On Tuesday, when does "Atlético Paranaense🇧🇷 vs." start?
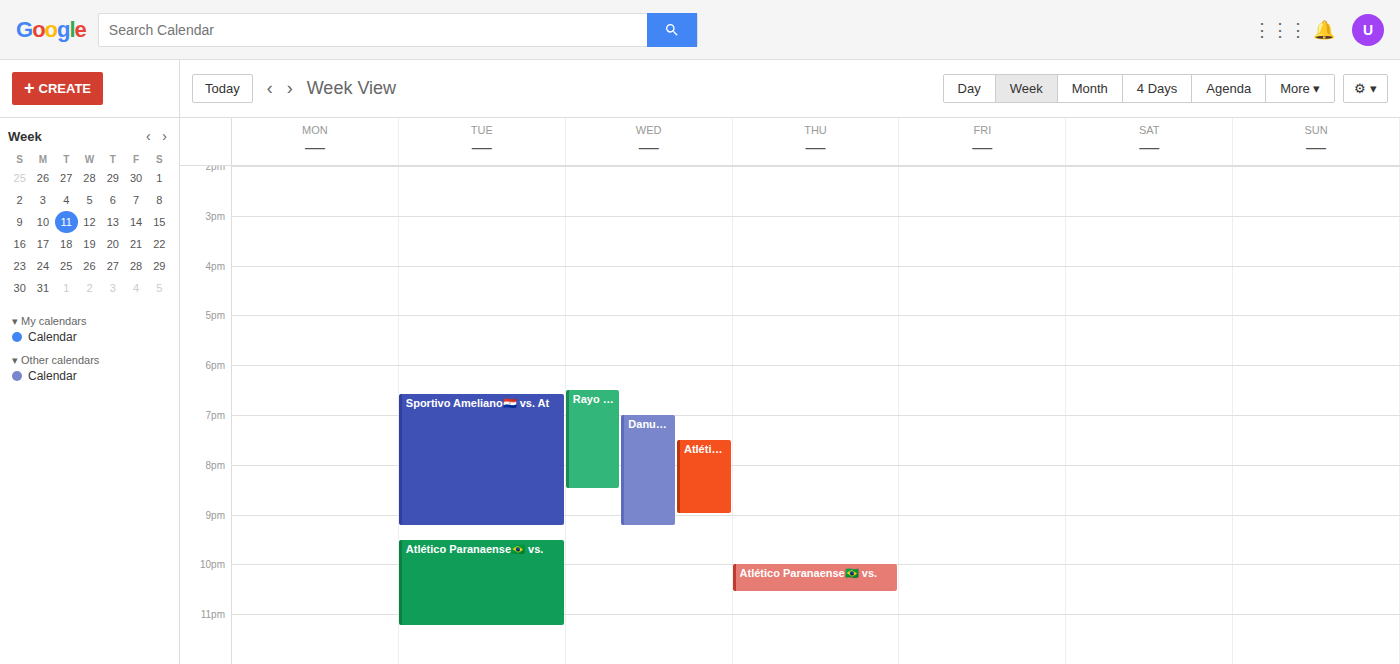
9:30 PM